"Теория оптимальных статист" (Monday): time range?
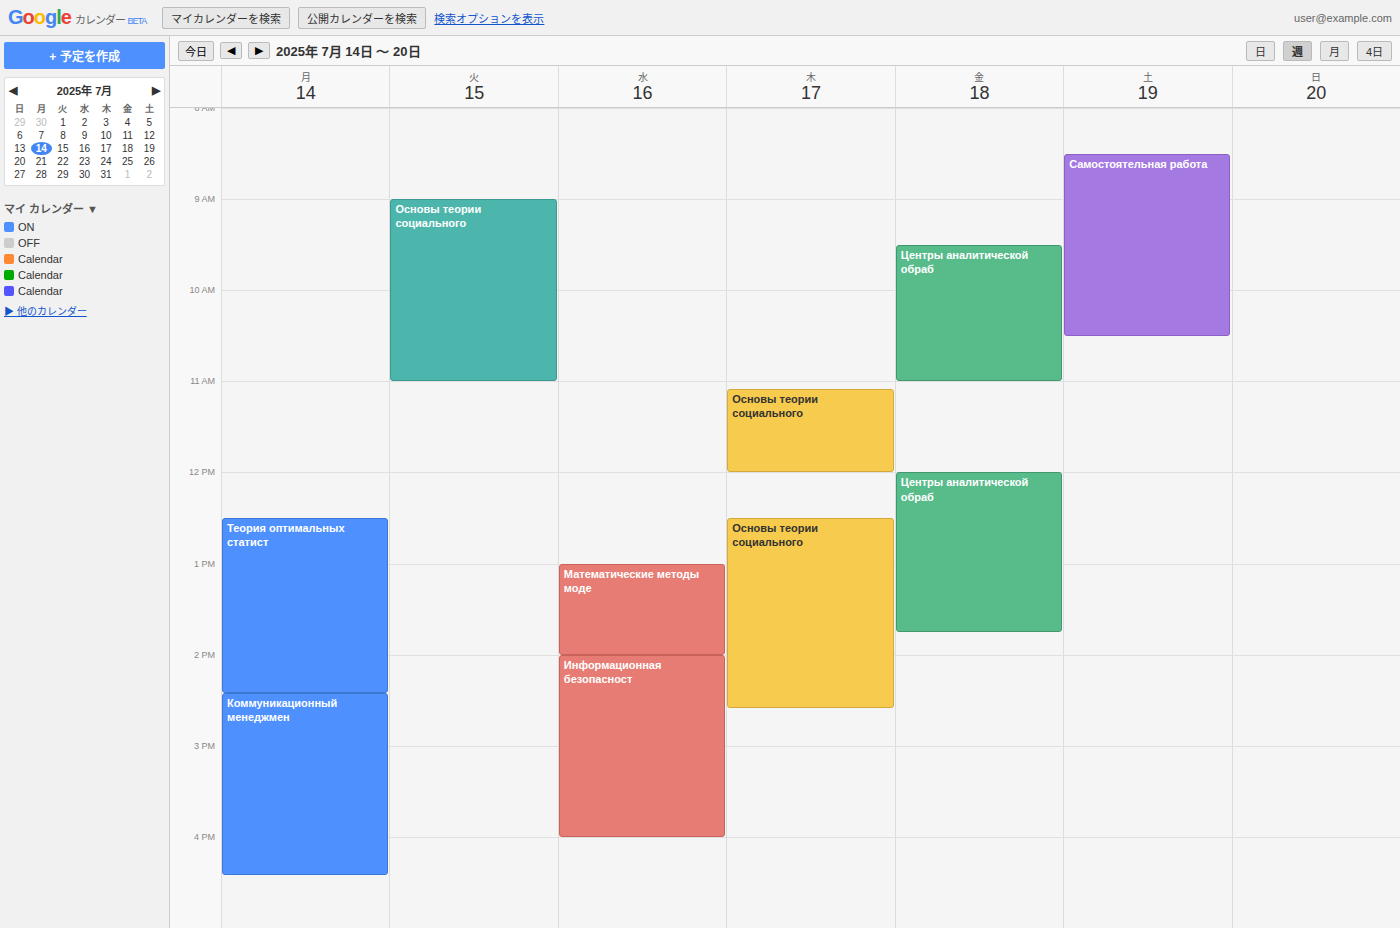
12:30 PM to 2:25 PM